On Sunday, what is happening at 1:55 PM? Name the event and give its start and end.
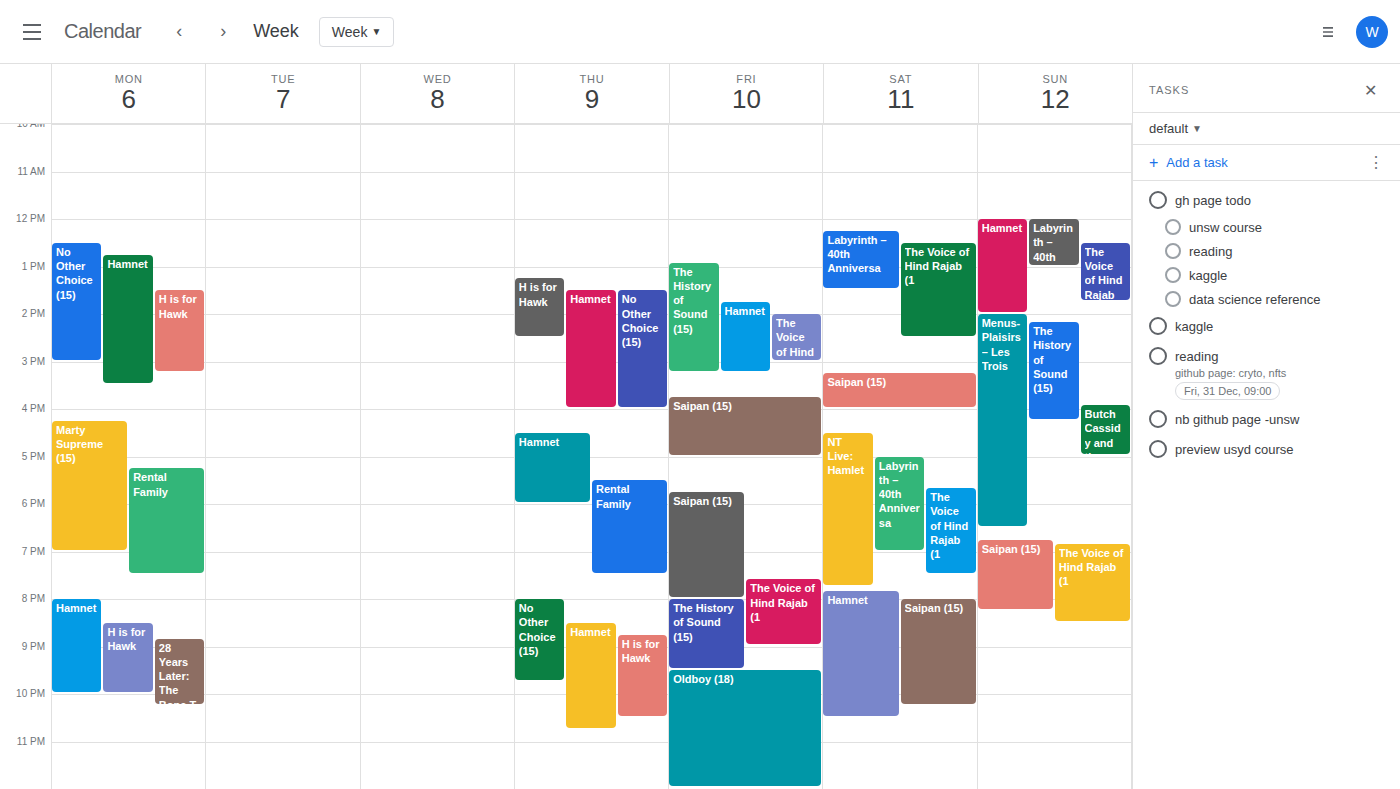
"Hamnet", 12:00 PM to 2:00 PM